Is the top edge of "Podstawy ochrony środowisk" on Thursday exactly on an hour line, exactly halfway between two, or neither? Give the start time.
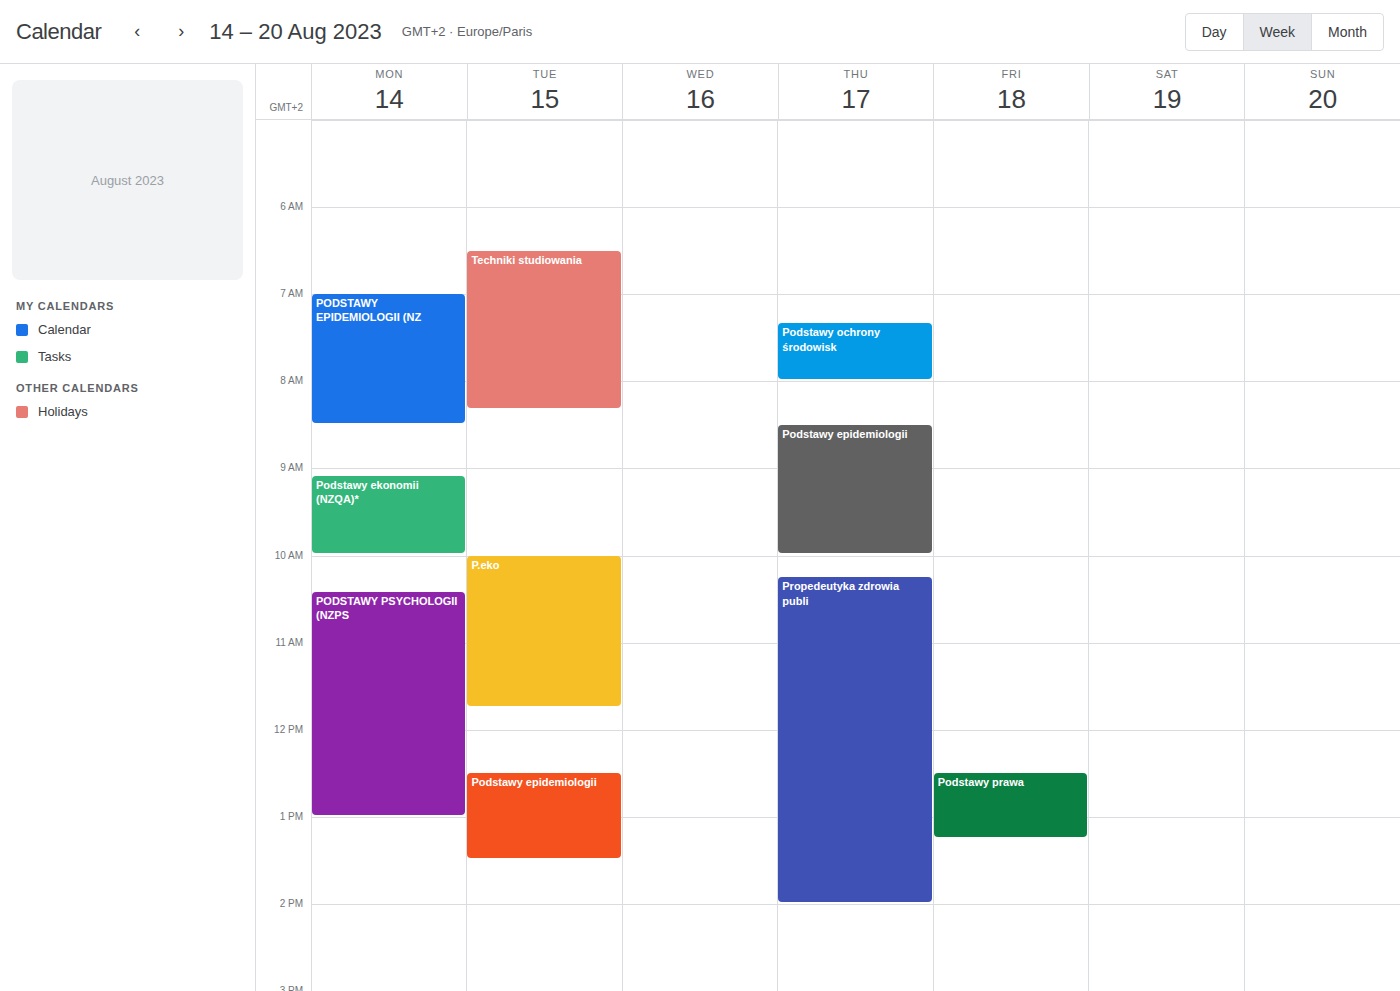
7:20 AM -- neither: 20 minutes below the 7 AM line and 40 minutes above the 8 AM line.